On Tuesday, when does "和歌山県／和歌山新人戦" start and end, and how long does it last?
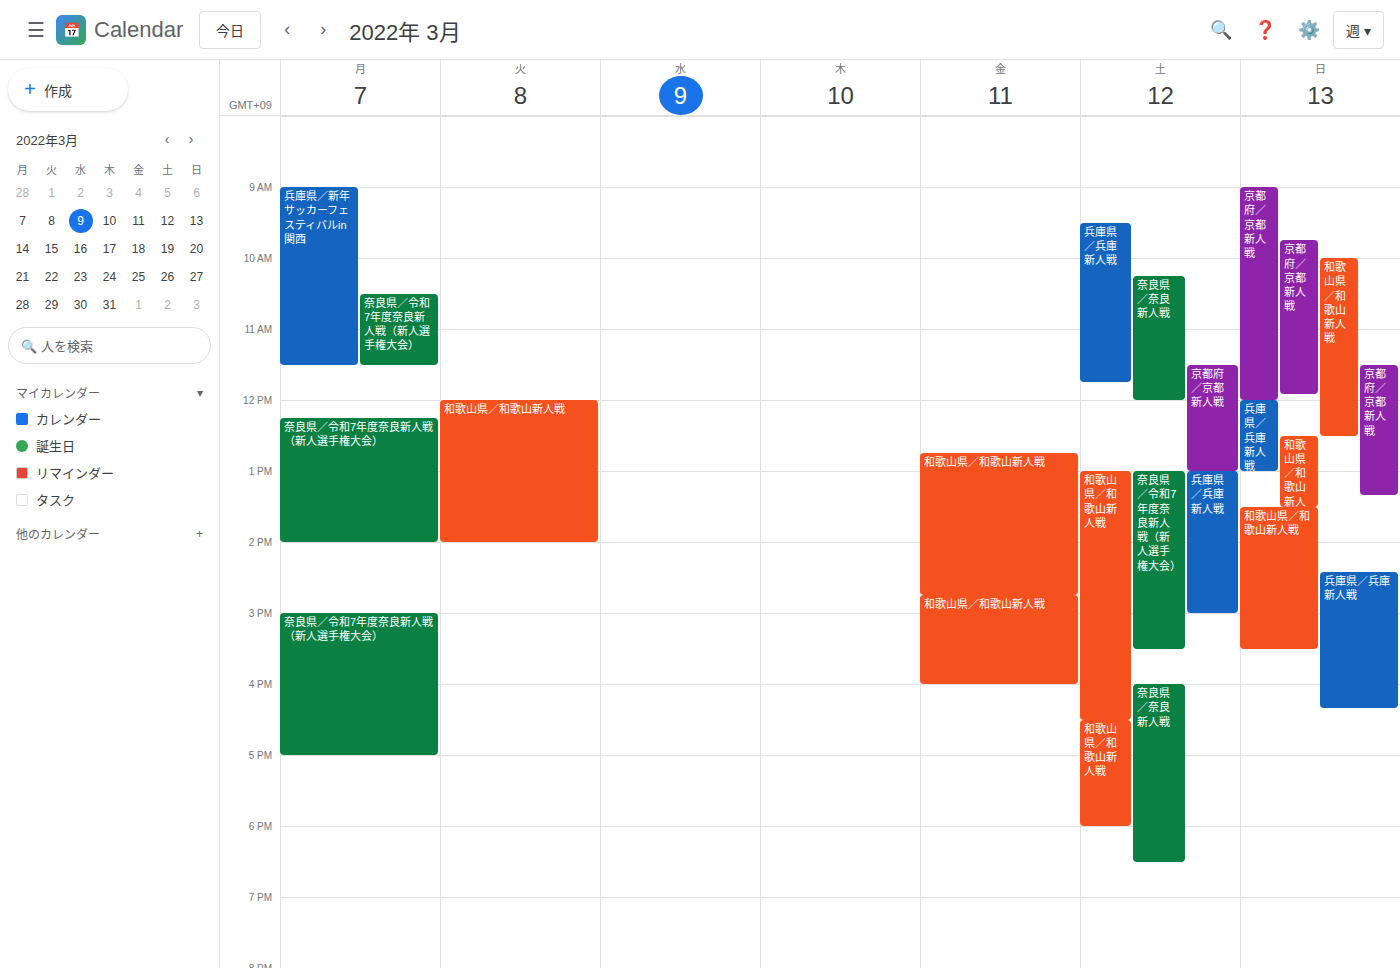
12:00 PM to 2:00 PM, 2 hours